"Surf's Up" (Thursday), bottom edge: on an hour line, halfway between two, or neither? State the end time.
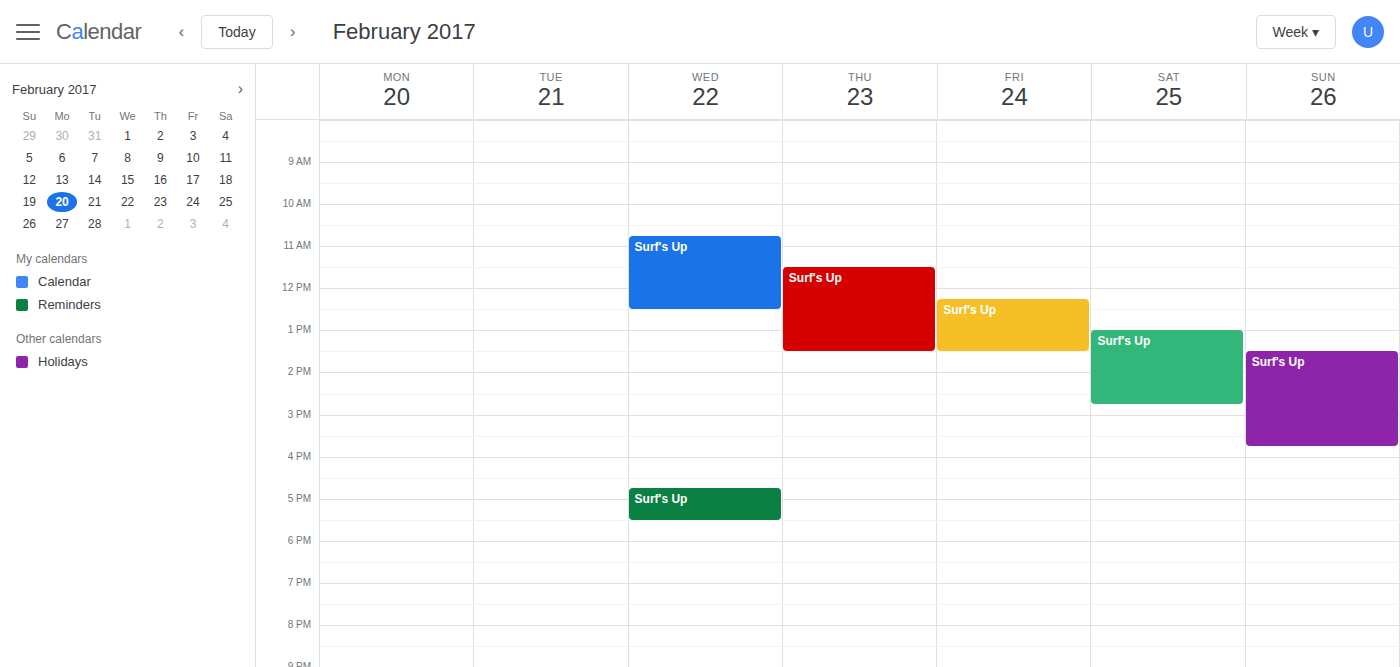
1:30 PM -- halfway between the 1 PM and 2 PM lines.